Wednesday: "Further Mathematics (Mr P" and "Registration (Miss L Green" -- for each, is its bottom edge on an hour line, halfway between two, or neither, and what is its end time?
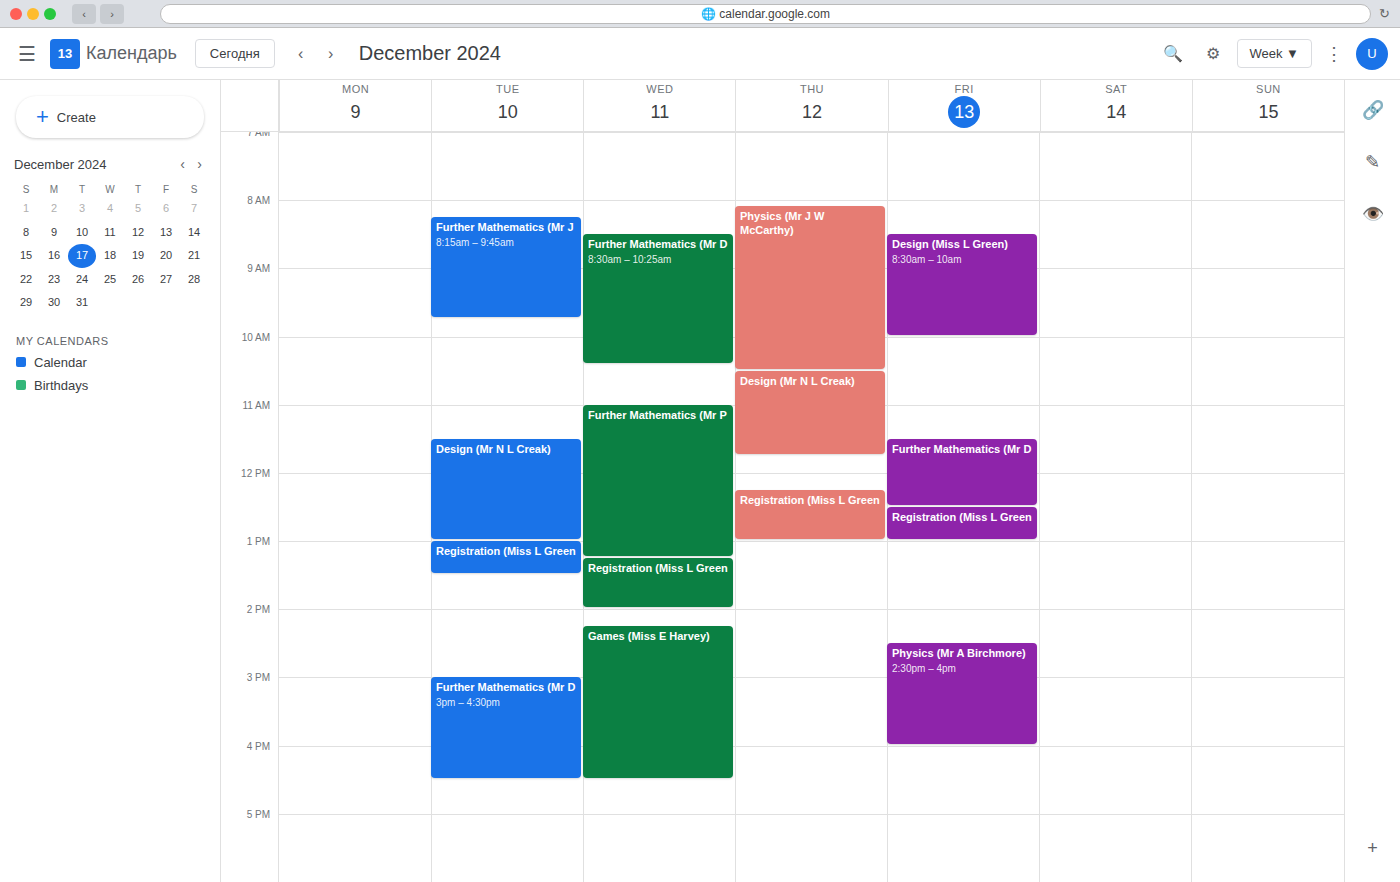
"Further Mathematics (Mr P": 13:15, neither: a quarter of the way from the 13:00 line to the 14:00 line. "Registration (Miss L Green": 14:00, exactly on the 14:00 line.